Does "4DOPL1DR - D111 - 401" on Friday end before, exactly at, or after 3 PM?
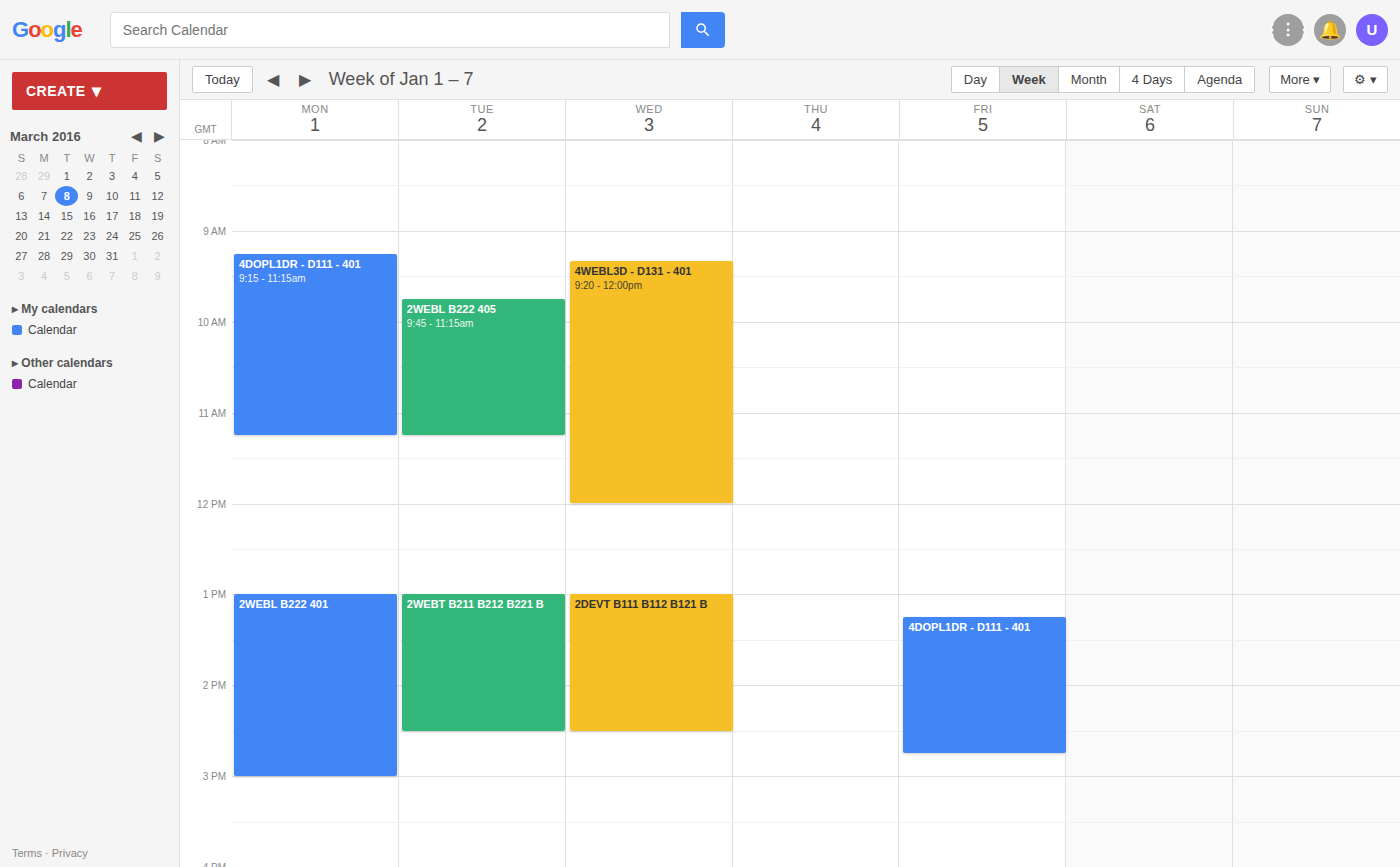
2:45 PM -- before 3 PM, 15 minutes above the 3 PM line.